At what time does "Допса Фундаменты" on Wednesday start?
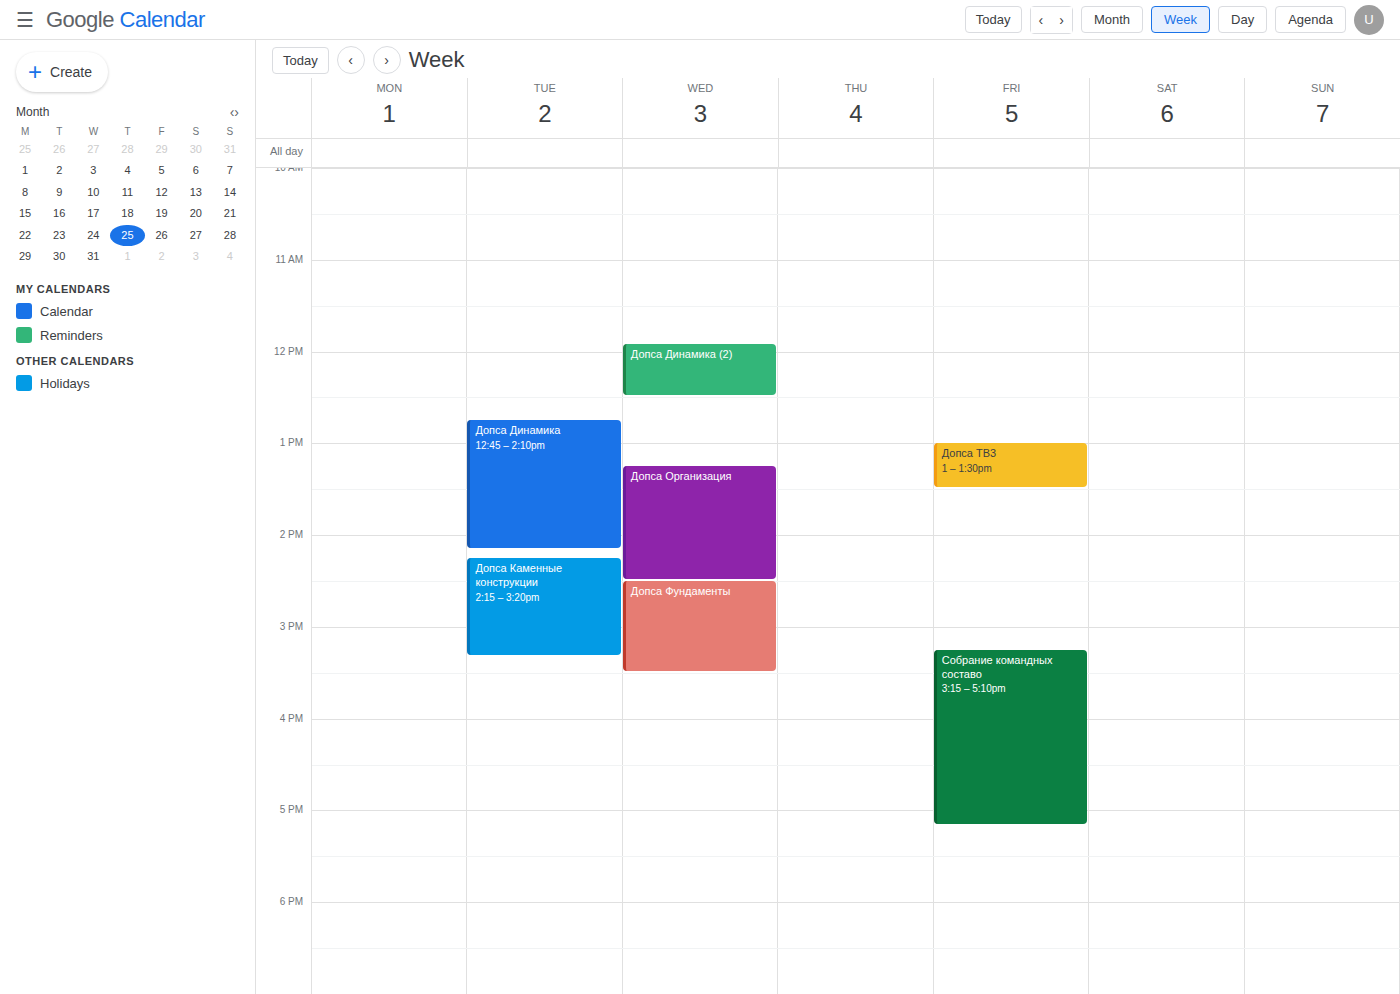
2:30 PM